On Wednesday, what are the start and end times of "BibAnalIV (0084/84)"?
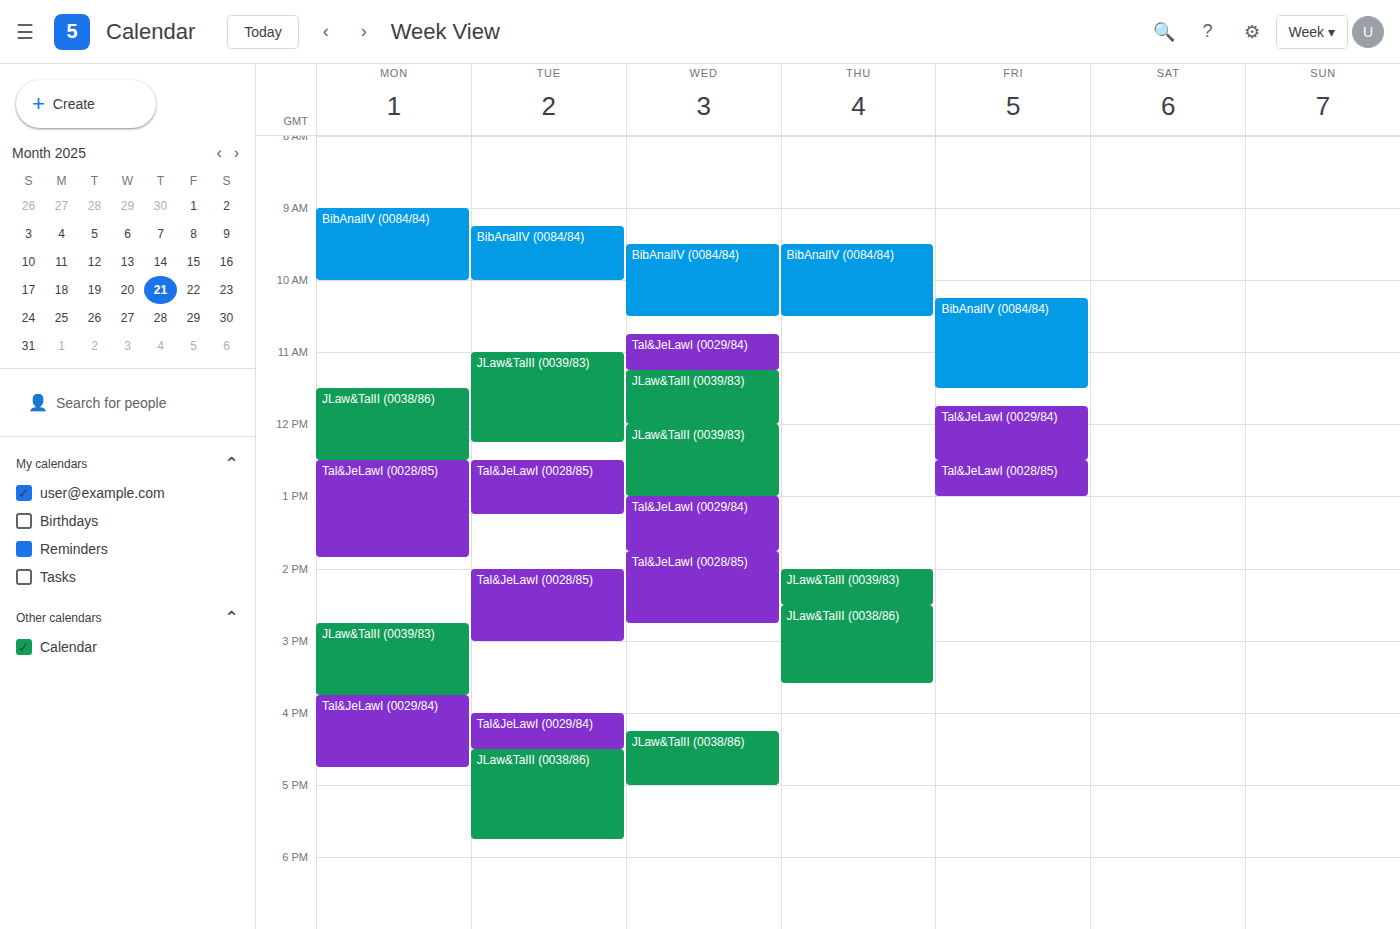
9:30 AM to 10:30 AM